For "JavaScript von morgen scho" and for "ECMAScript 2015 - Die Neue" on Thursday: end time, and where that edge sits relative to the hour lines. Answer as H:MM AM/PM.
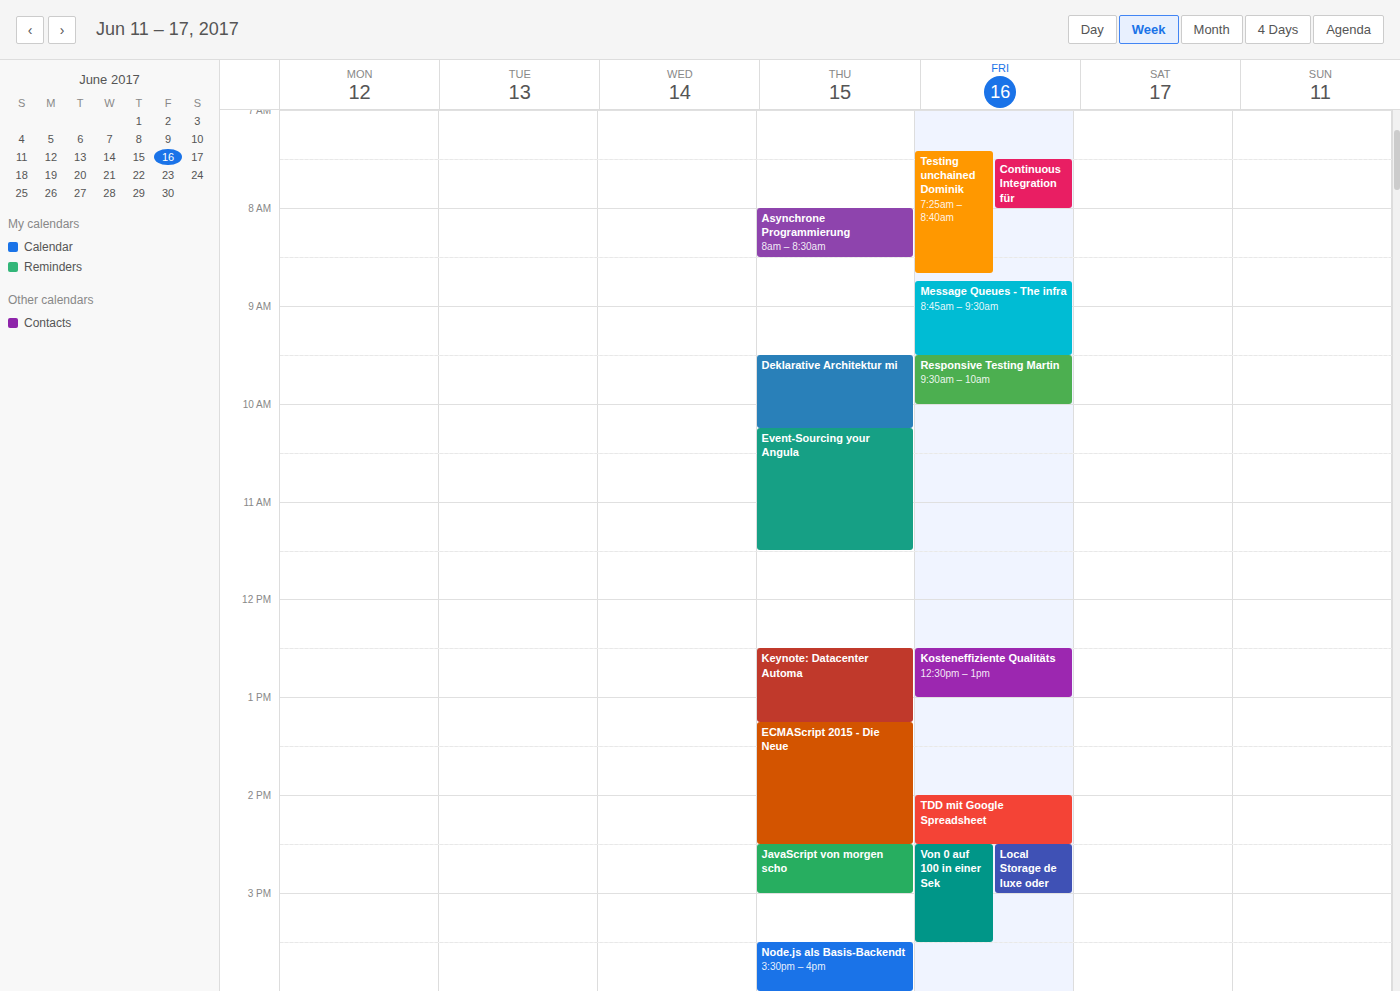
"JavaScript von morgen scho": 3:00 PM, exactly on the 3 PM line. "ECMAScript 2015 - Die Neue": 2:30 PM, halfway between the 2 PM and 3 PM lines.